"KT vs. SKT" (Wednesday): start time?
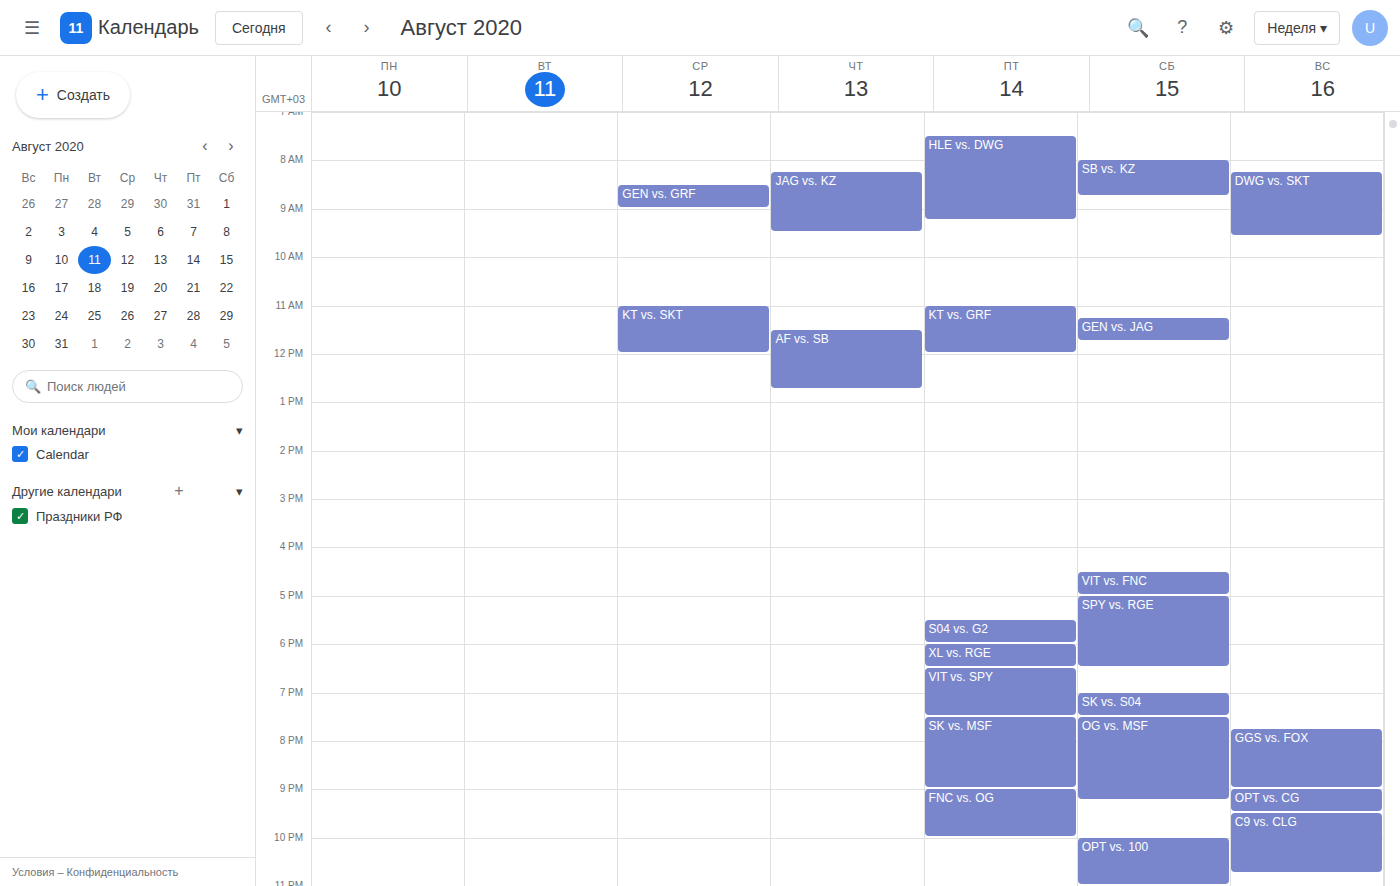
11:00 AM